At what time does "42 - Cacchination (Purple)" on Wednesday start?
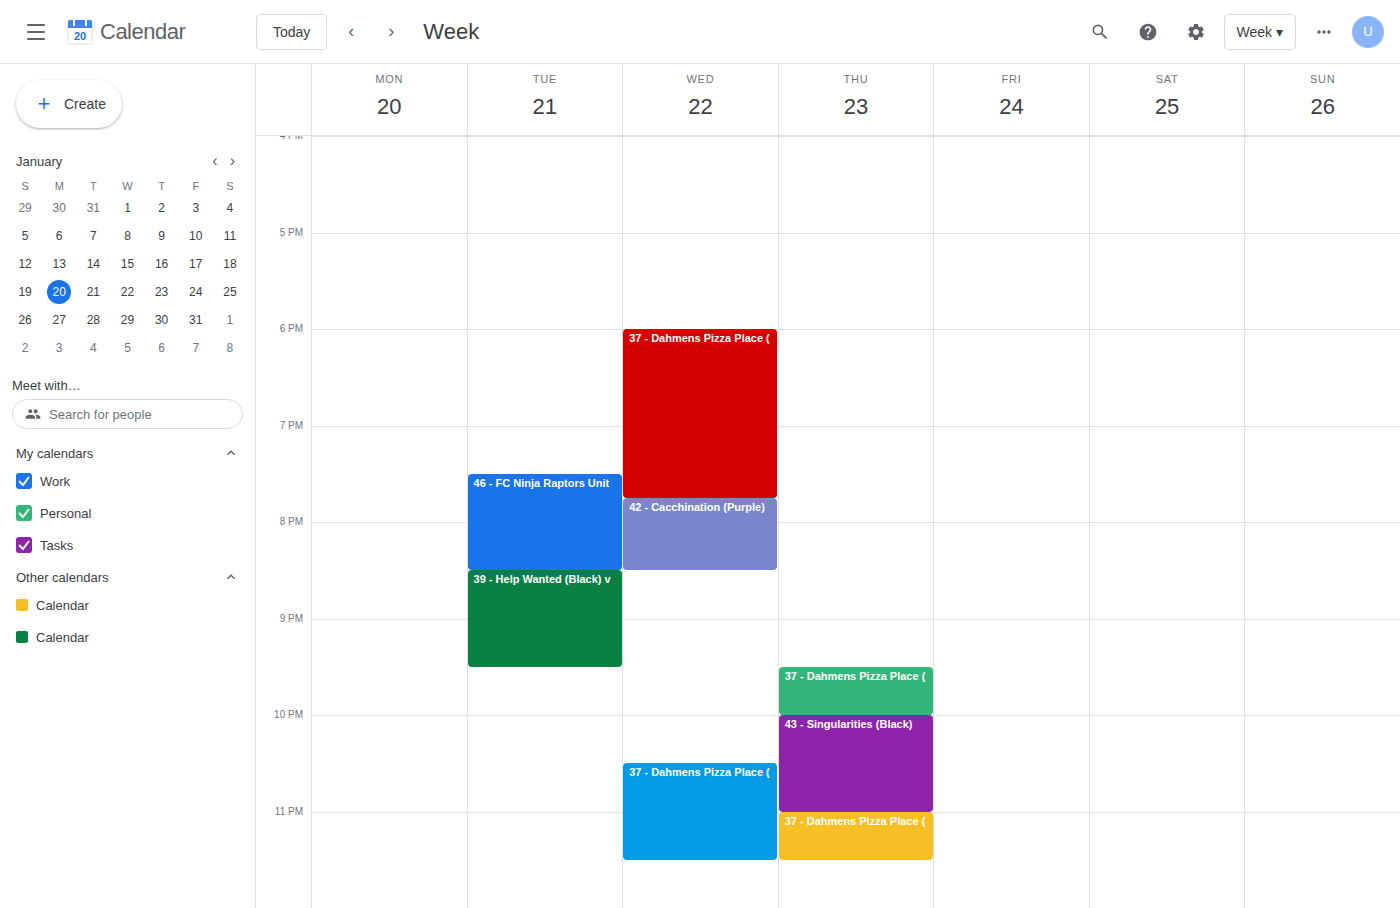
19:45